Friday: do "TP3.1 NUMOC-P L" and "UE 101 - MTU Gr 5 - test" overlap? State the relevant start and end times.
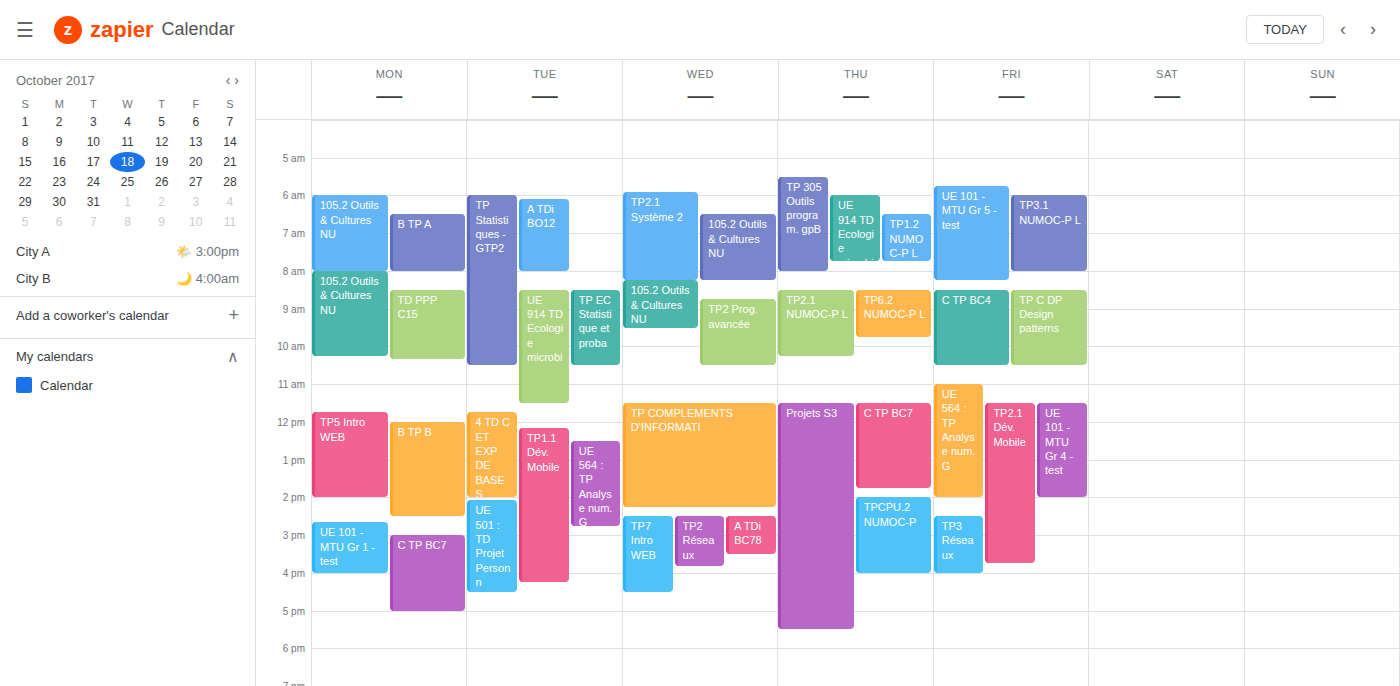
"TP3.1 NUMOC-P L" runs 6:00 AM to 8:00 AM, inside "UE 101 - MTU Gr 5 - test" -- they overlap.